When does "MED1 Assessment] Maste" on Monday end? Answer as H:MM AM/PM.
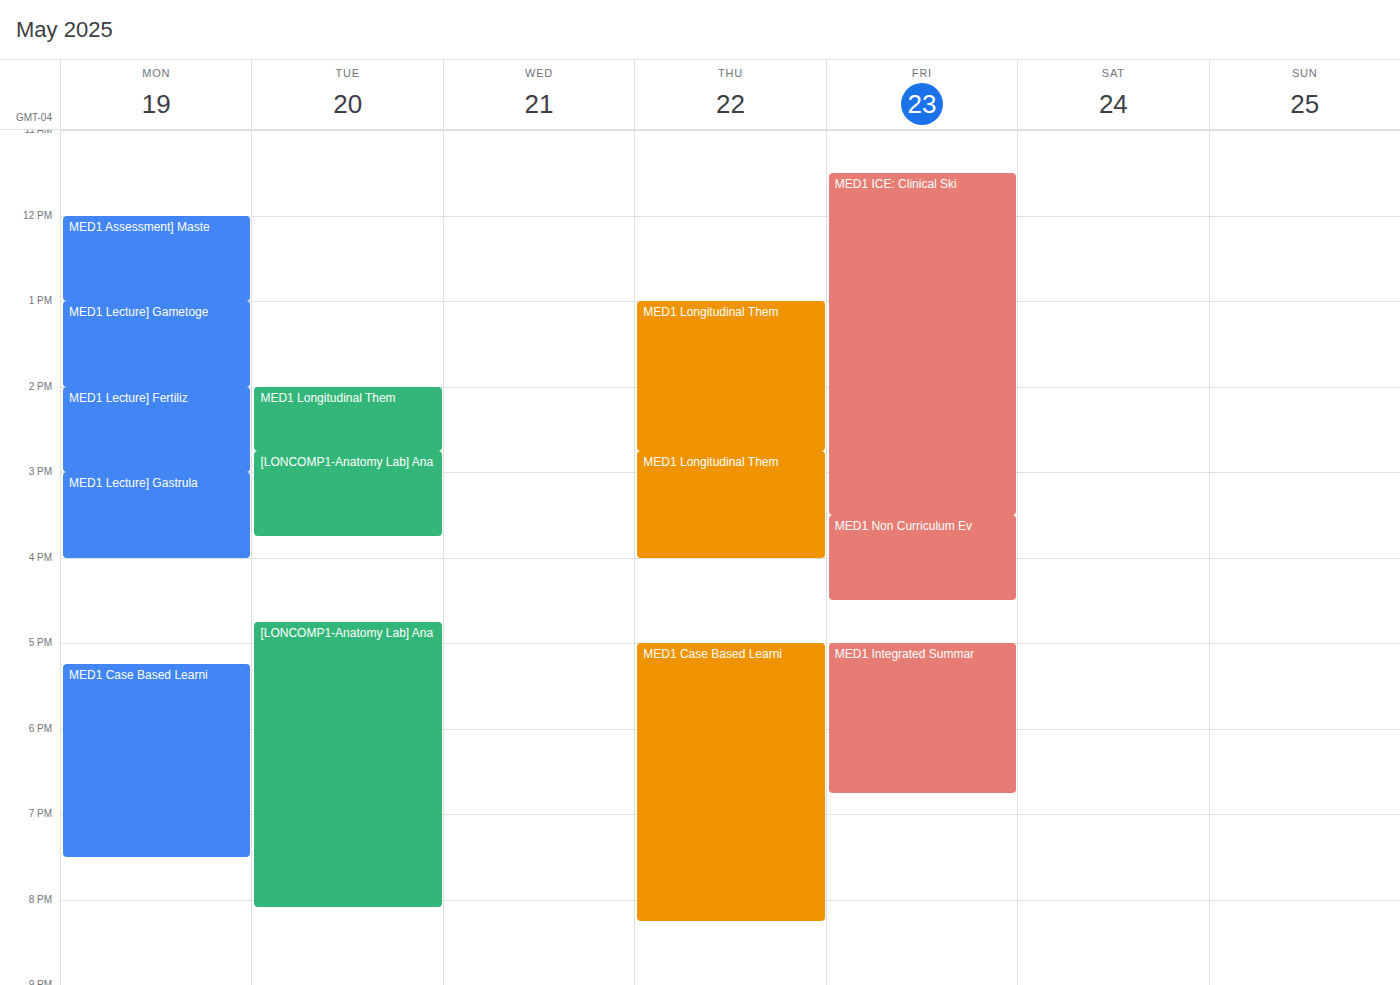
1:00 PM